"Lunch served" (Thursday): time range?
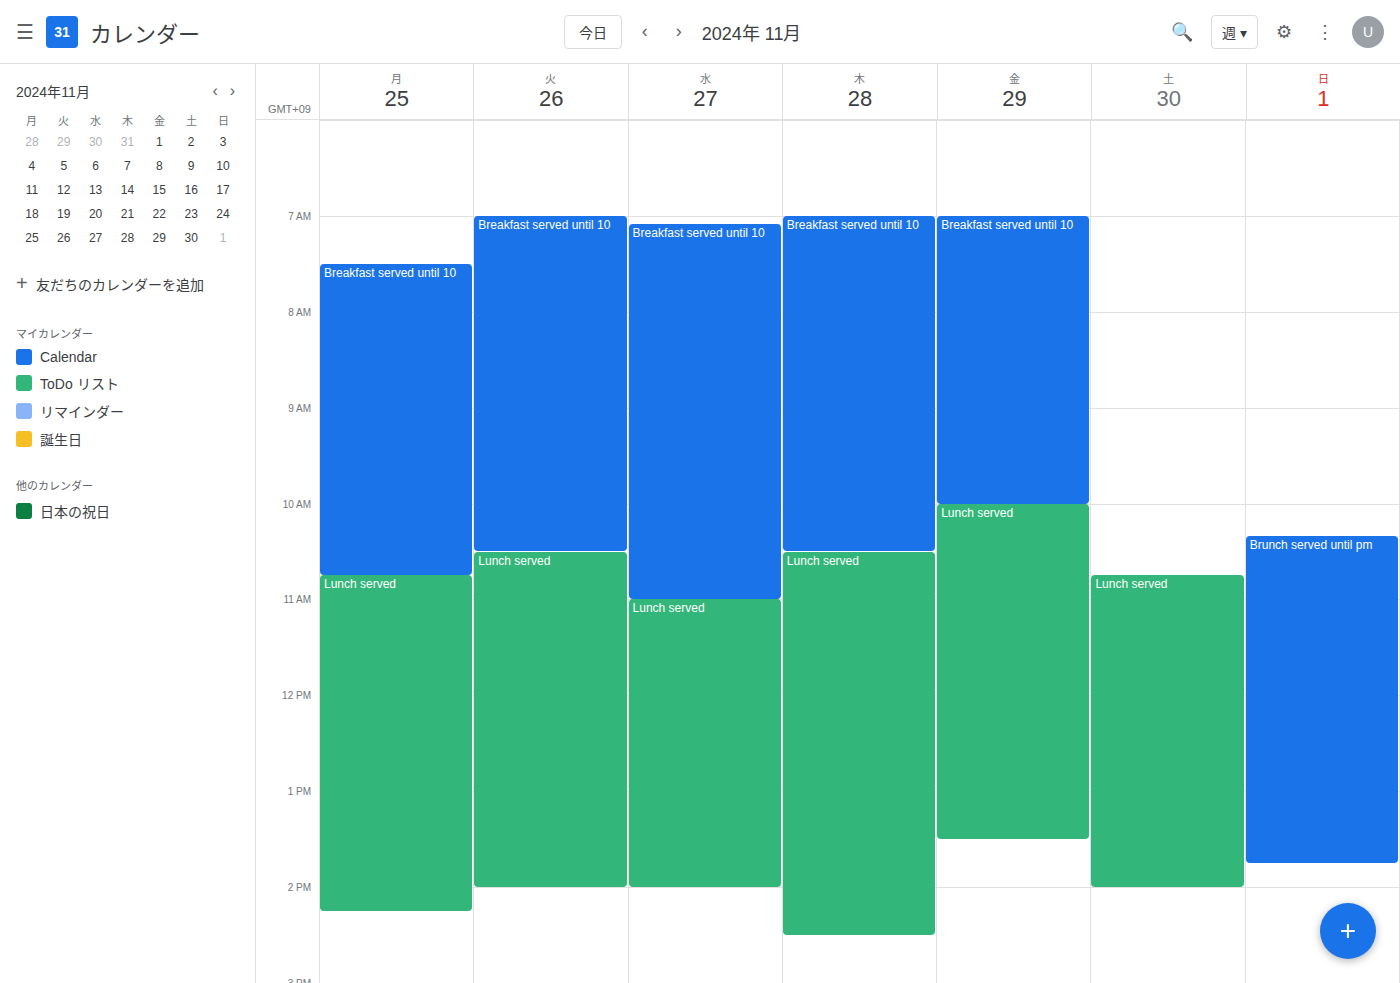
10:30 AM to 2:30 PM